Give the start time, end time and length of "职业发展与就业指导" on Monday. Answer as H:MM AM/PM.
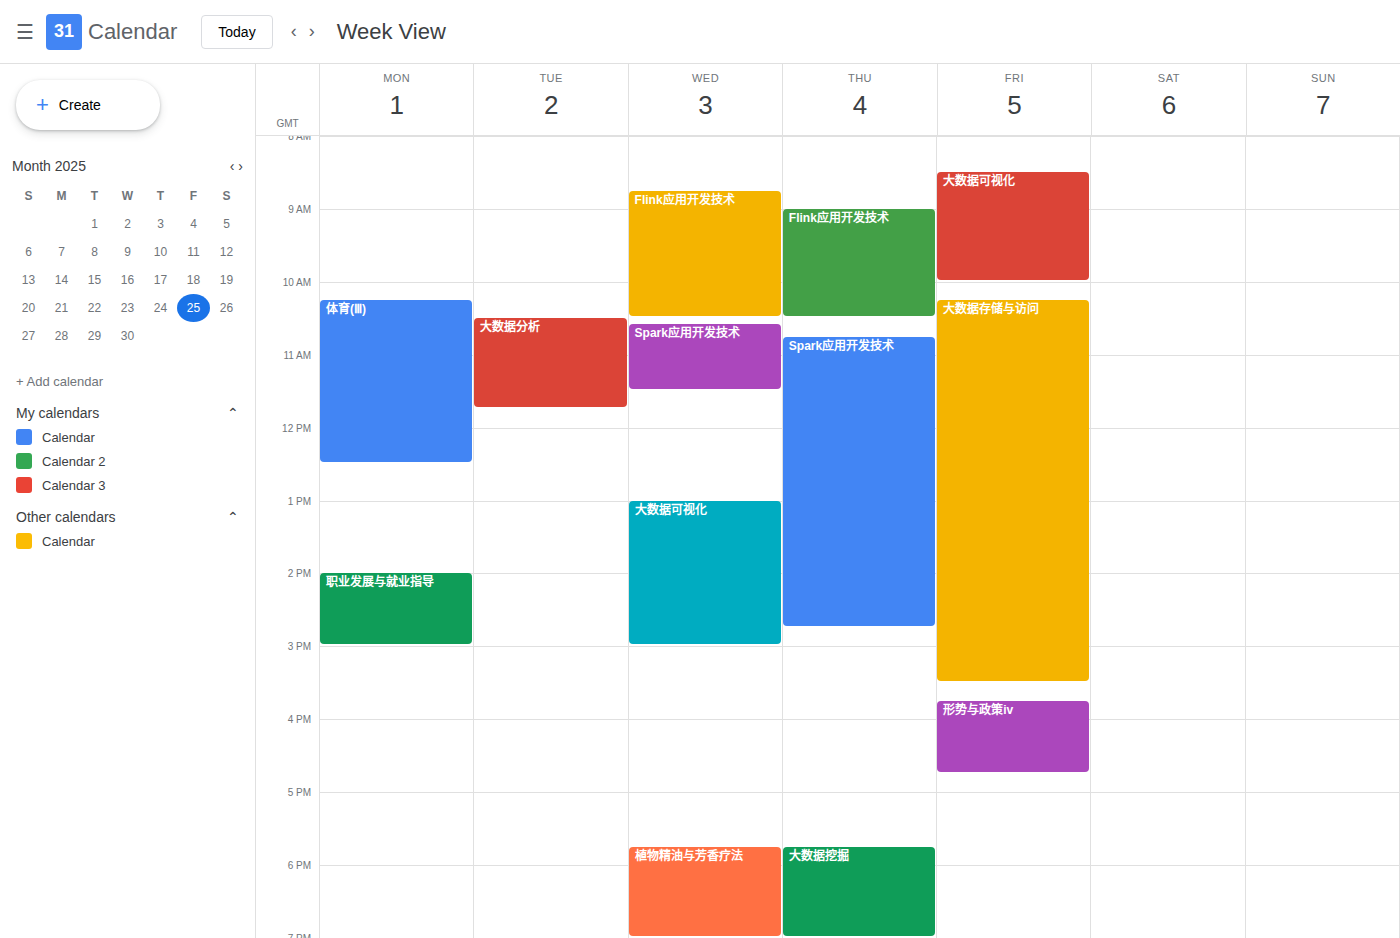
2:00 PM to 3:00 PM, 1 hour